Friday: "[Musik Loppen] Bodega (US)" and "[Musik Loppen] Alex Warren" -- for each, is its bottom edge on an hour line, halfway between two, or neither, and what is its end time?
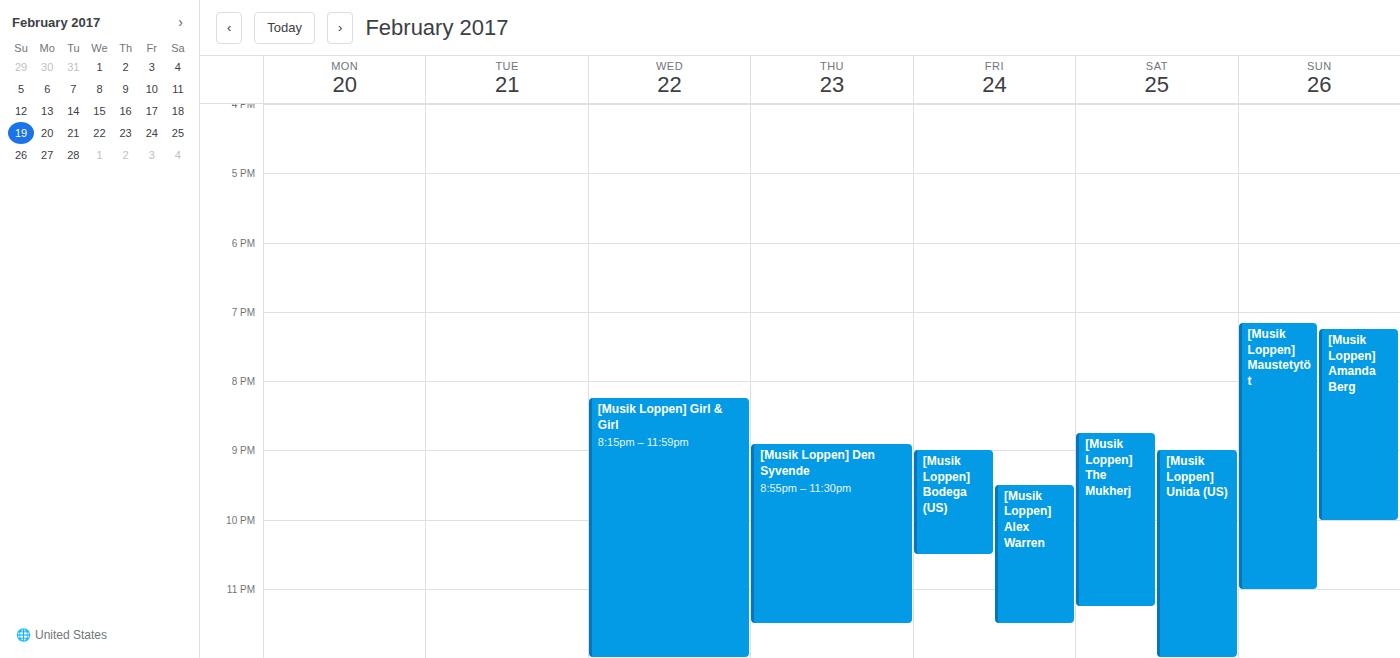
"[Musik Loppen] Bodega (US)": 10:30 PM, halfway between the 10 PM and 11 PM lines. "[Musik Loppen] Alex Warren": 11:30 PM, halfway between the 11 PM and 12 AM lines.